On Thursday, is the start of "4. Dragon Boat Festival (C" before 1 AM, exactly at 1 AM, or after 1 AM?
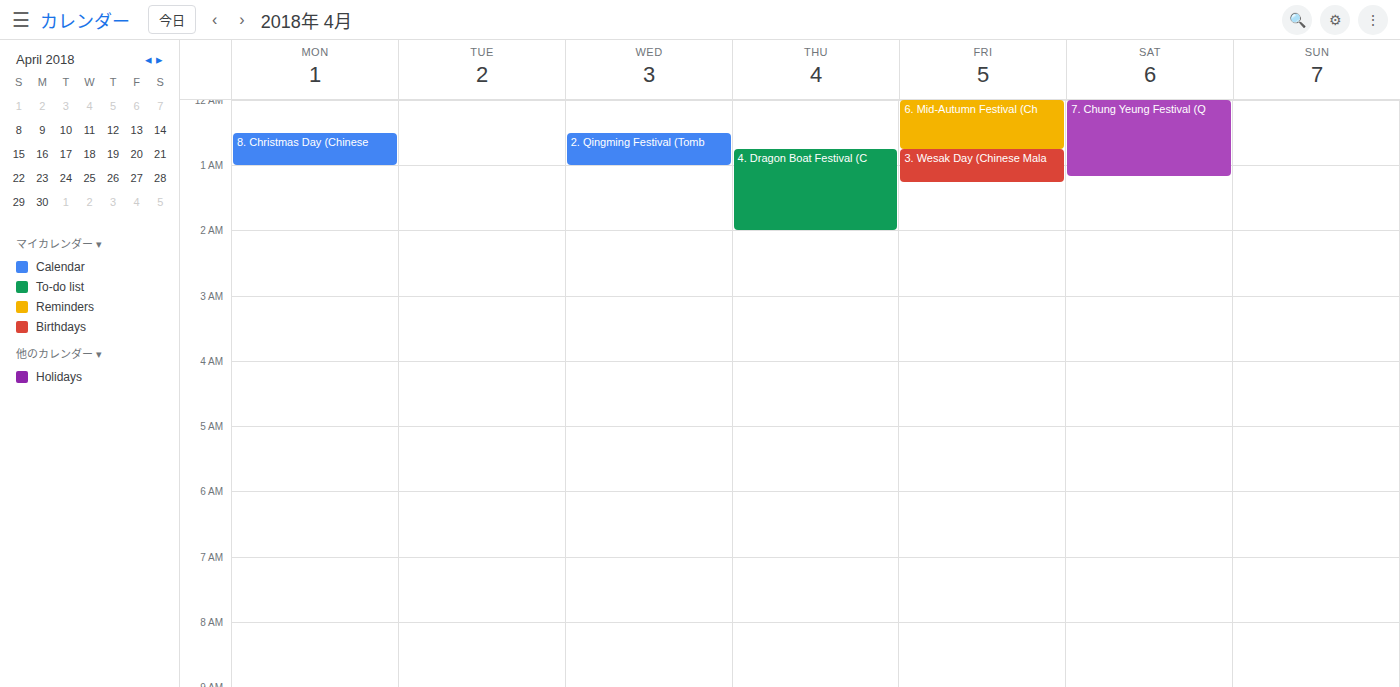
12:45 AM -- before 1 AM, 15 minutes above the 1 AM line.